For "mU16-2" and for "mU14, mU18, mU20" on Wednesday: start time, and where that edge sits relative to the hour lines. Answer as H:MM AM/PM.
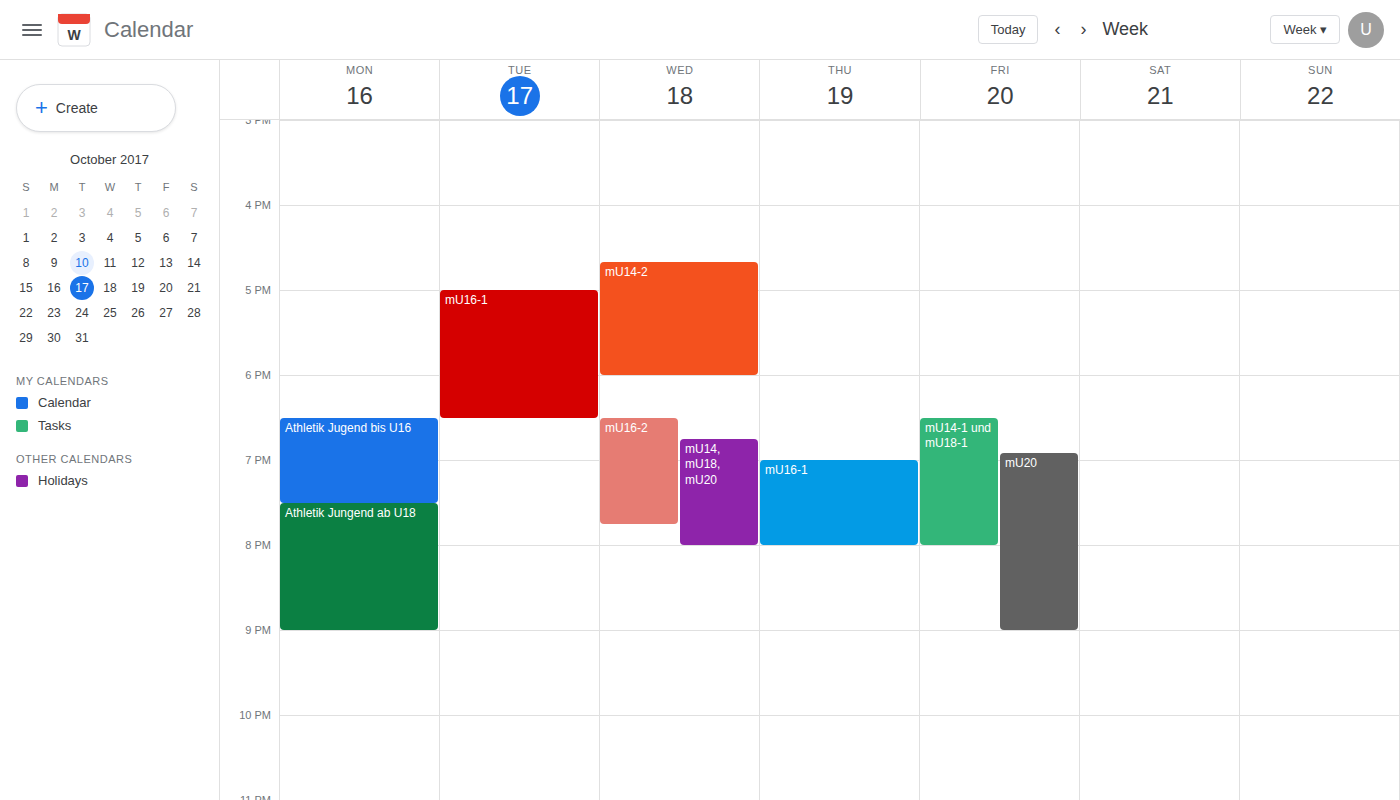
"mU16-2": 6:30 PM, halfway between the 6 PM and 7 PM lines. "mU14, mU18, mU20": 6:45 PM, neither: three quarters of the way from the 6 PM line to the 7 PM line.